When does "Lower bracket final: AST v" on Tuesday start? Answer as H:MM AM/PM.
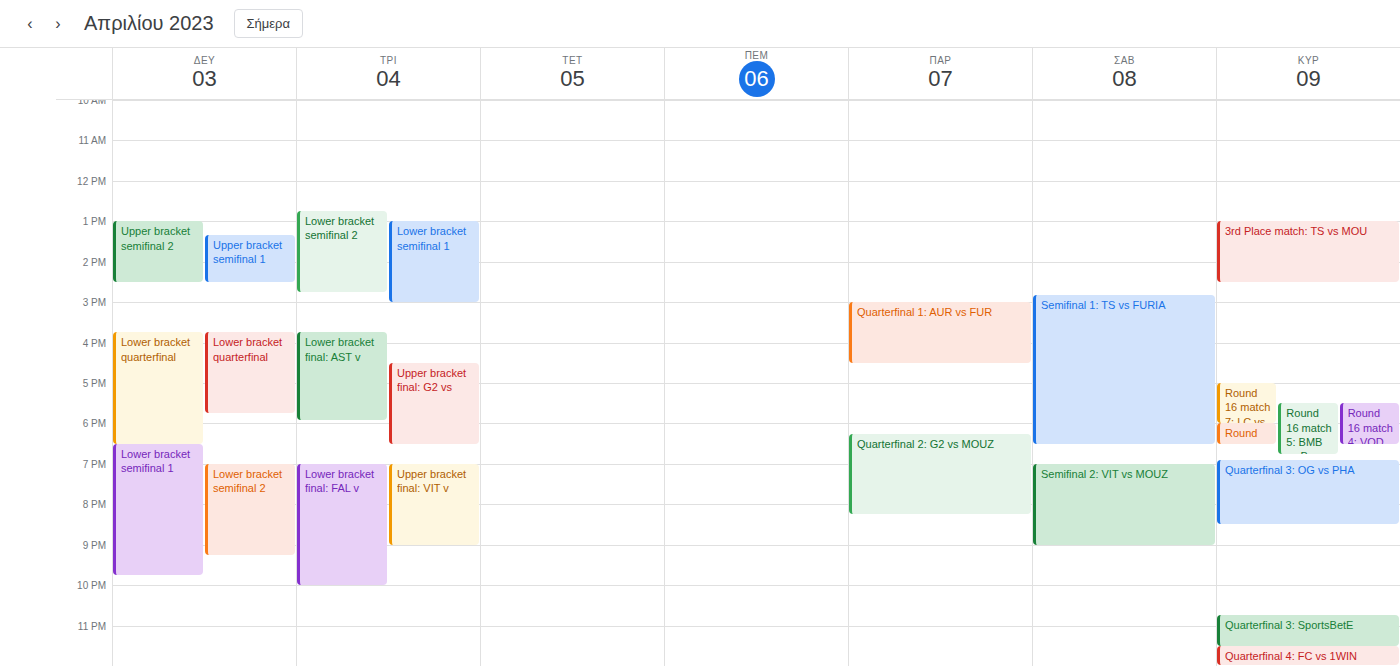
3:45 PM